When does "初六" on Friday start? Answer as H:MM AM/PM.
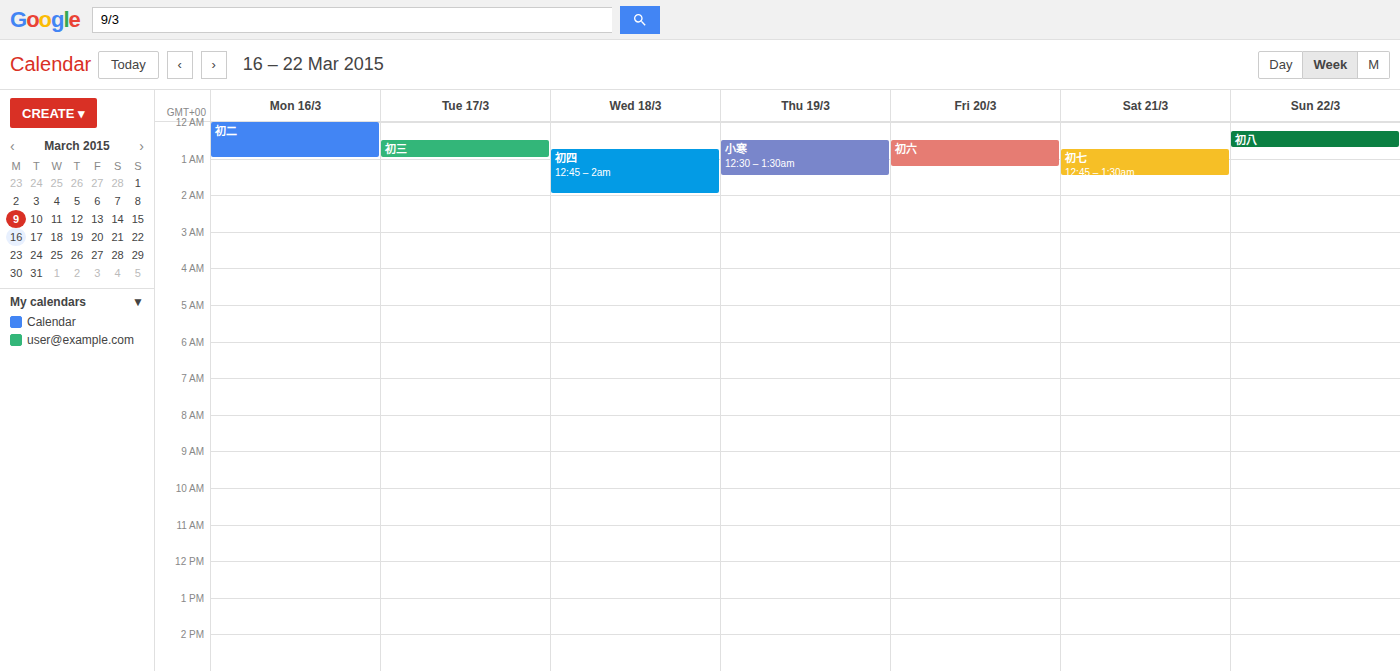
12:30 AM